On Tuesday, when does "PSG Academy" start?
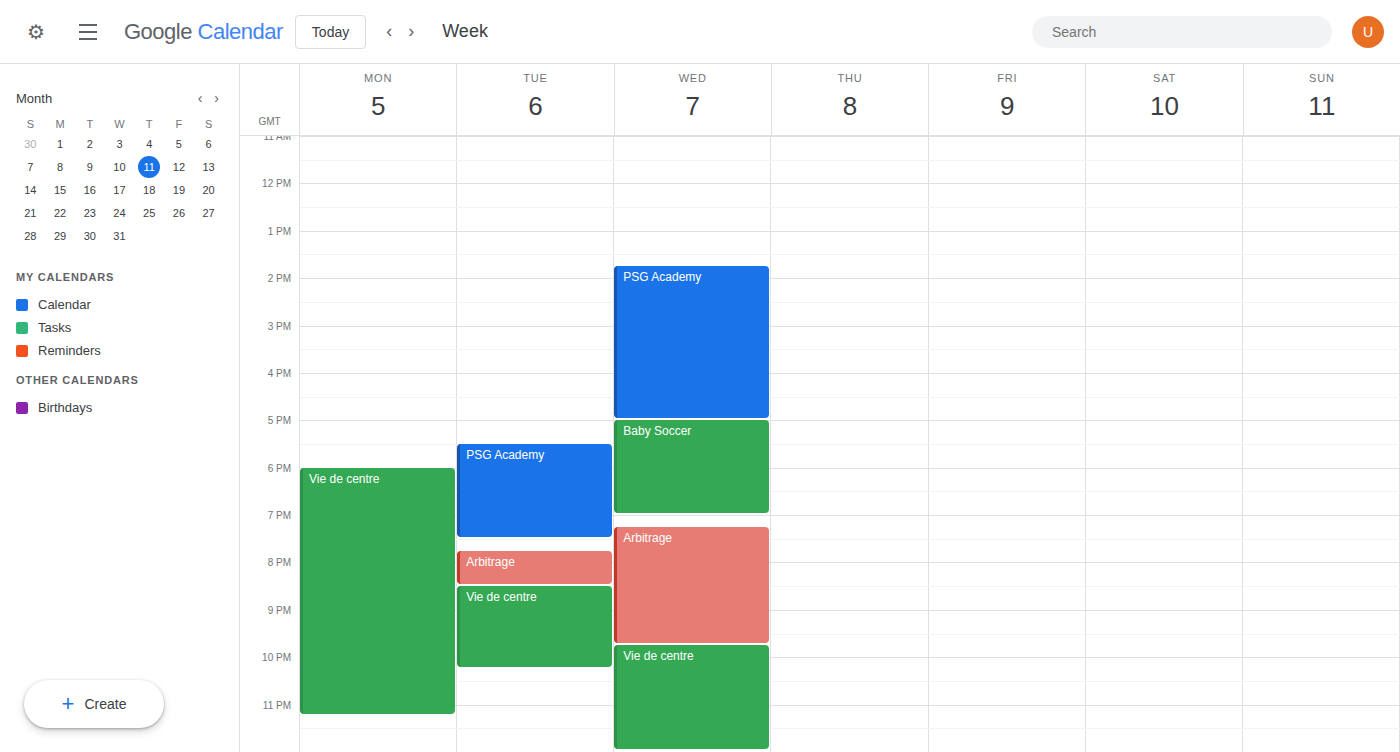
5:30 PM